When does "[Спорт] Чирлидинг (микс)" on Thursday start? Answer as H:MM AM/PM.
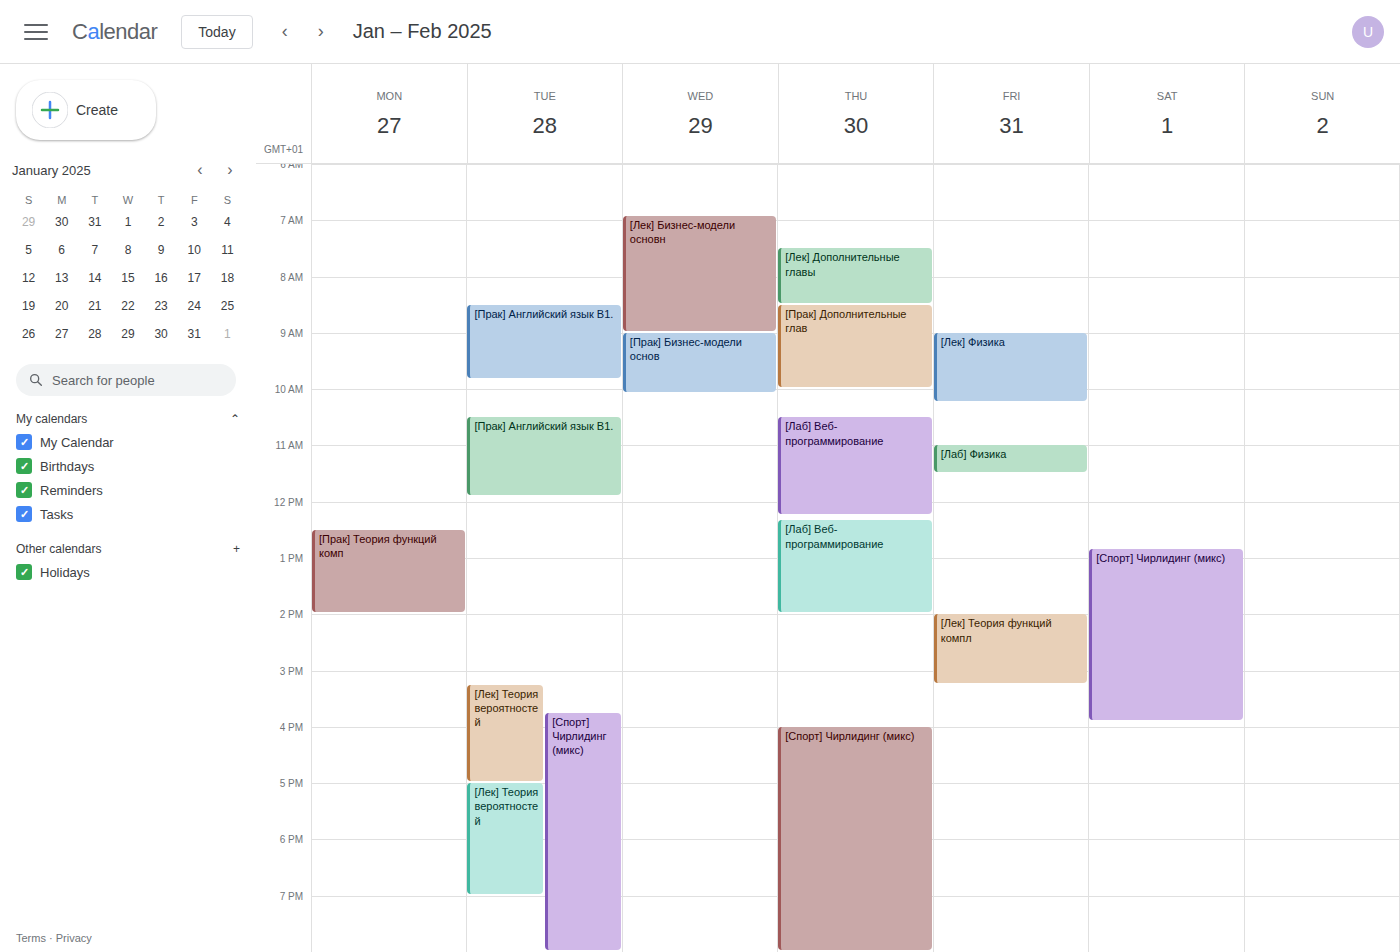
4:00 PM